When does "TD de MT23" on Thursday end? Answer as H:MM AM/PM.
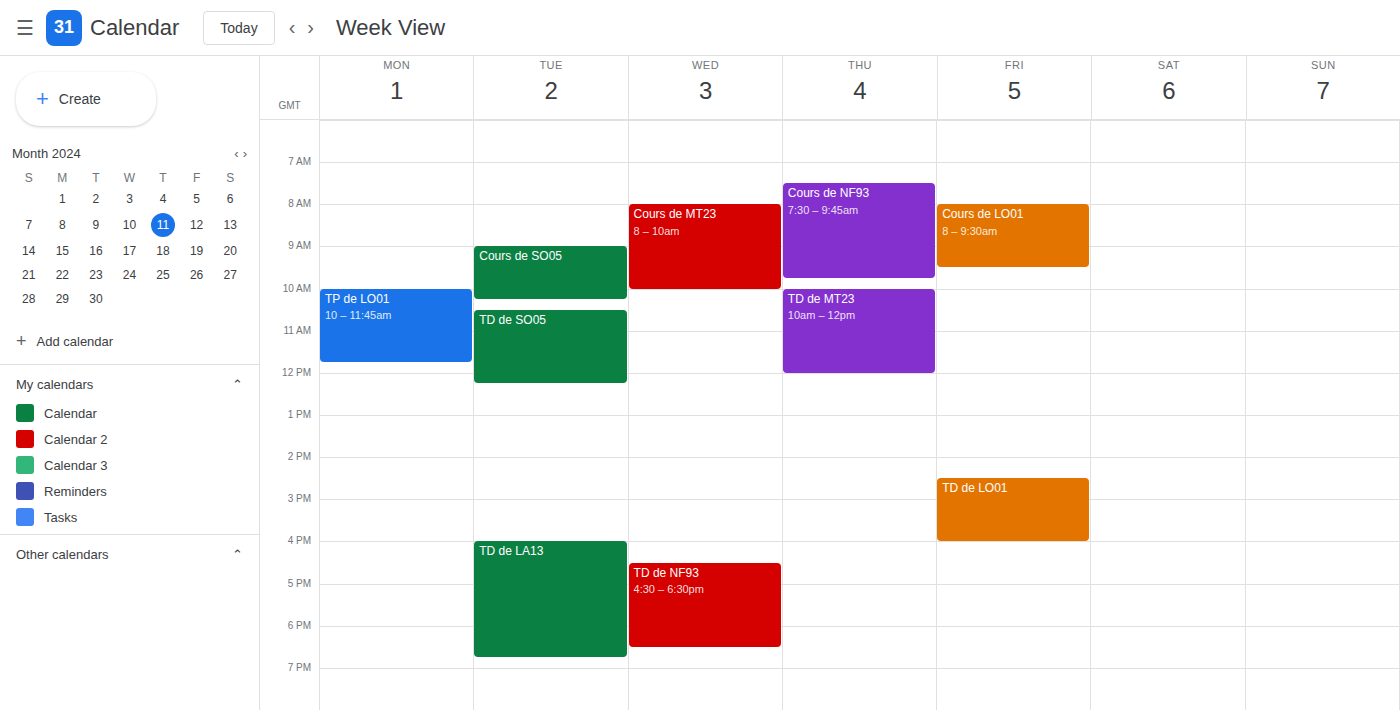
12:00 PM